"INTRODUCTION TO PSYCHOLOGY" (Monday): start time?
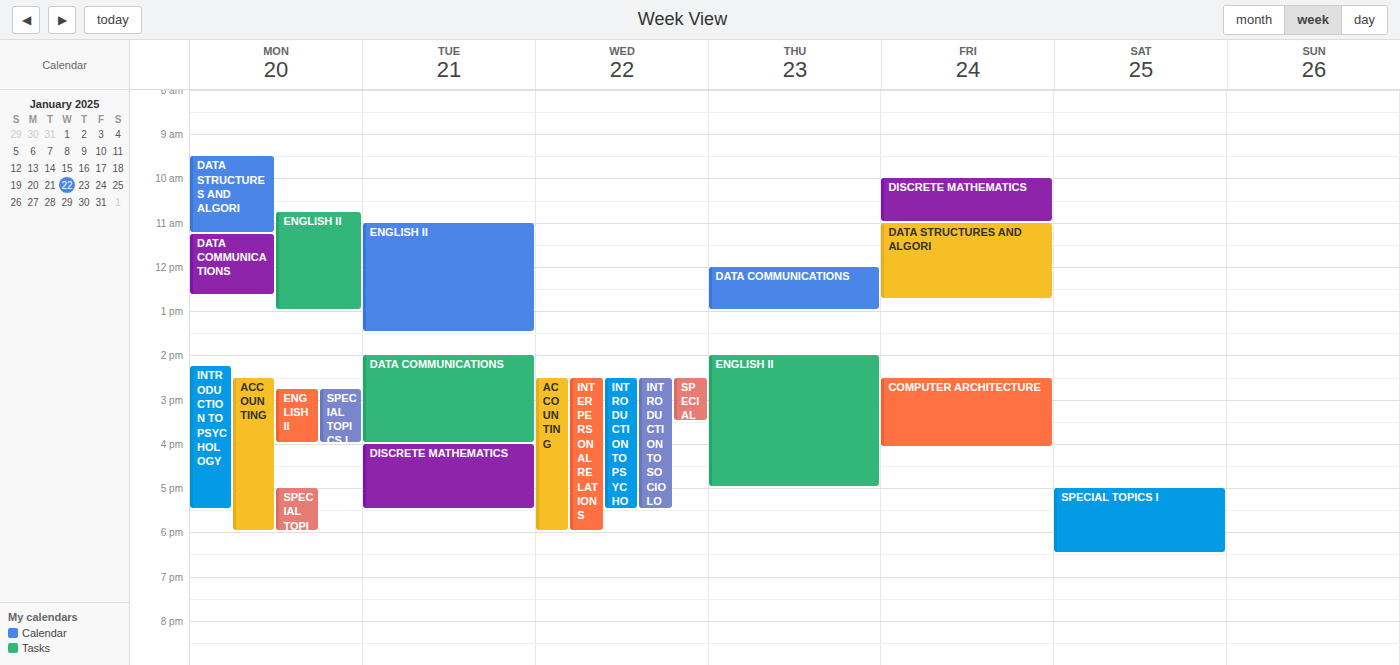
2:15 PM